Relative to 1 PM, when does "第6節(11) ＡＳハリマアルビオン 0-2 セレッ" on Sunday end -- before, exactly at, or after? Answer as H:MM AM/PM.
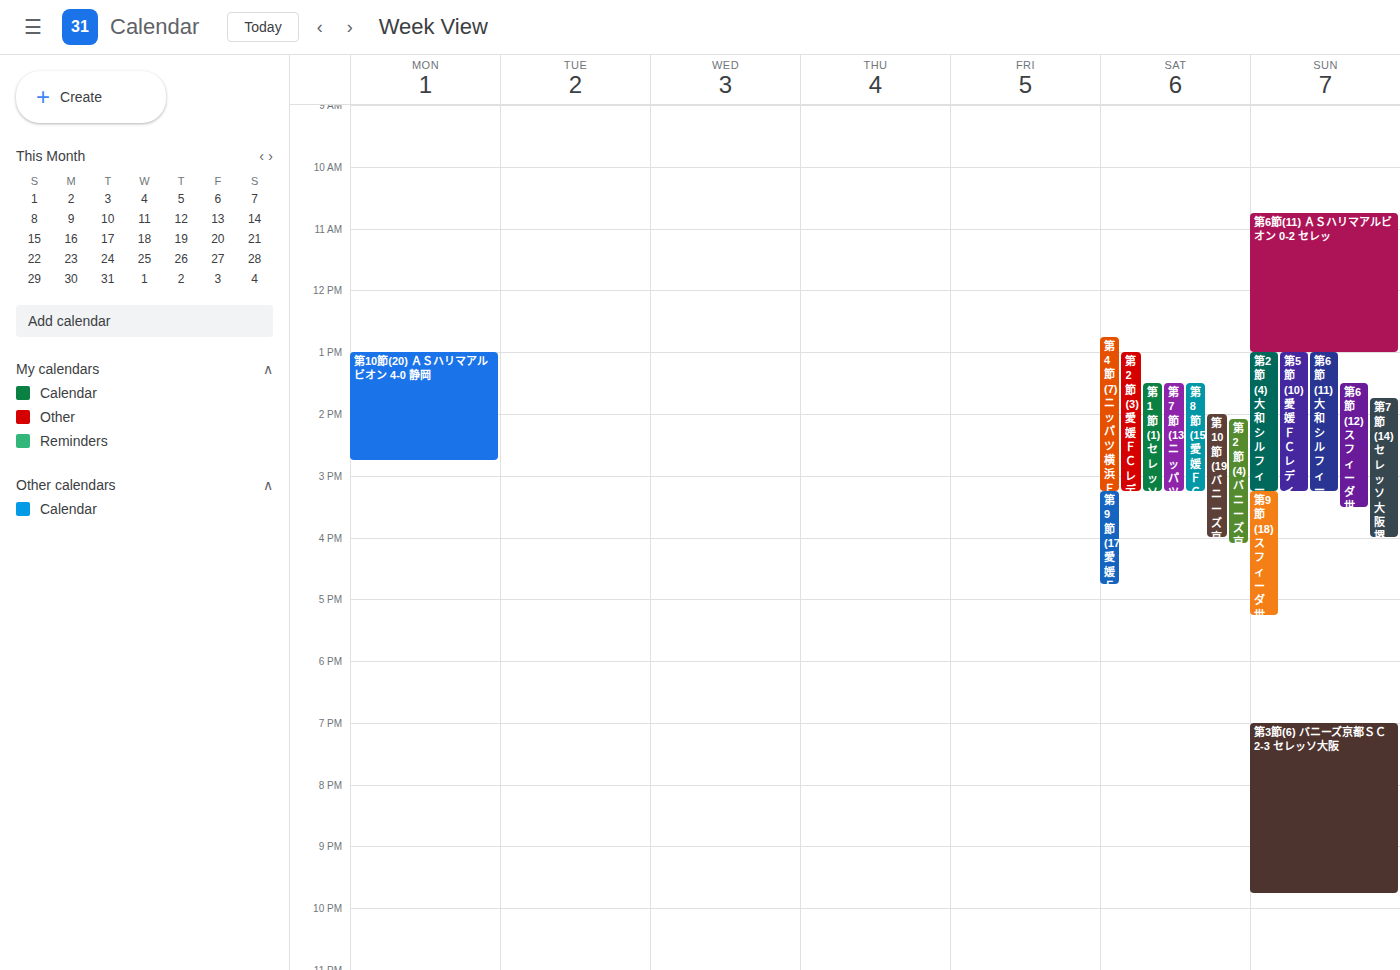
1:00 PM -- exactly at 1 PM, on the 1 PM line.